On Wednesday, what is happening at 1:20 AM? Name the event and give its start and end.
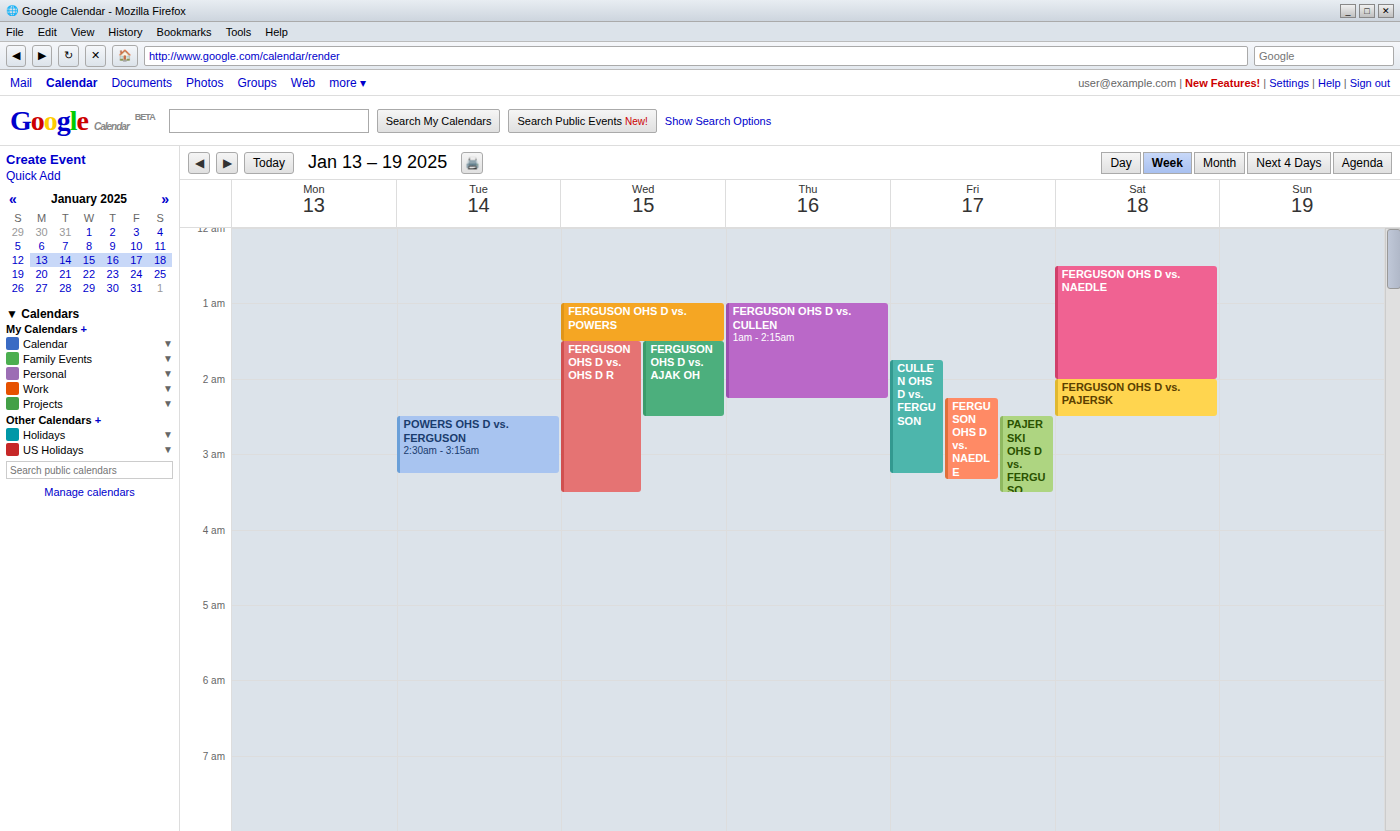
"FERGUSON OHS D vs. POWERS", 1:00 AM to 1:30 AM